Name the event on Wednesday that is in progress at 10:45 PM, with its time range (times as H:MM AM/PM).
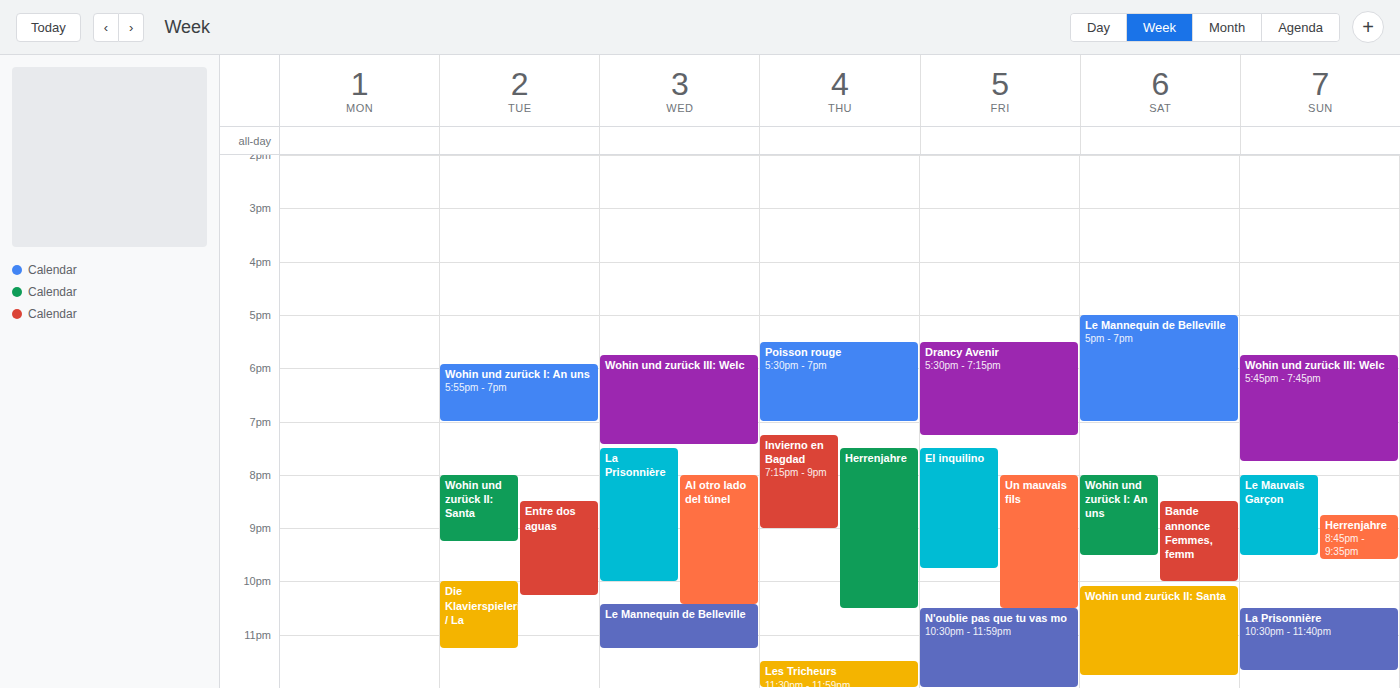
"Le Mannequin de Belleville", 10:25 PM to 11:15 PM